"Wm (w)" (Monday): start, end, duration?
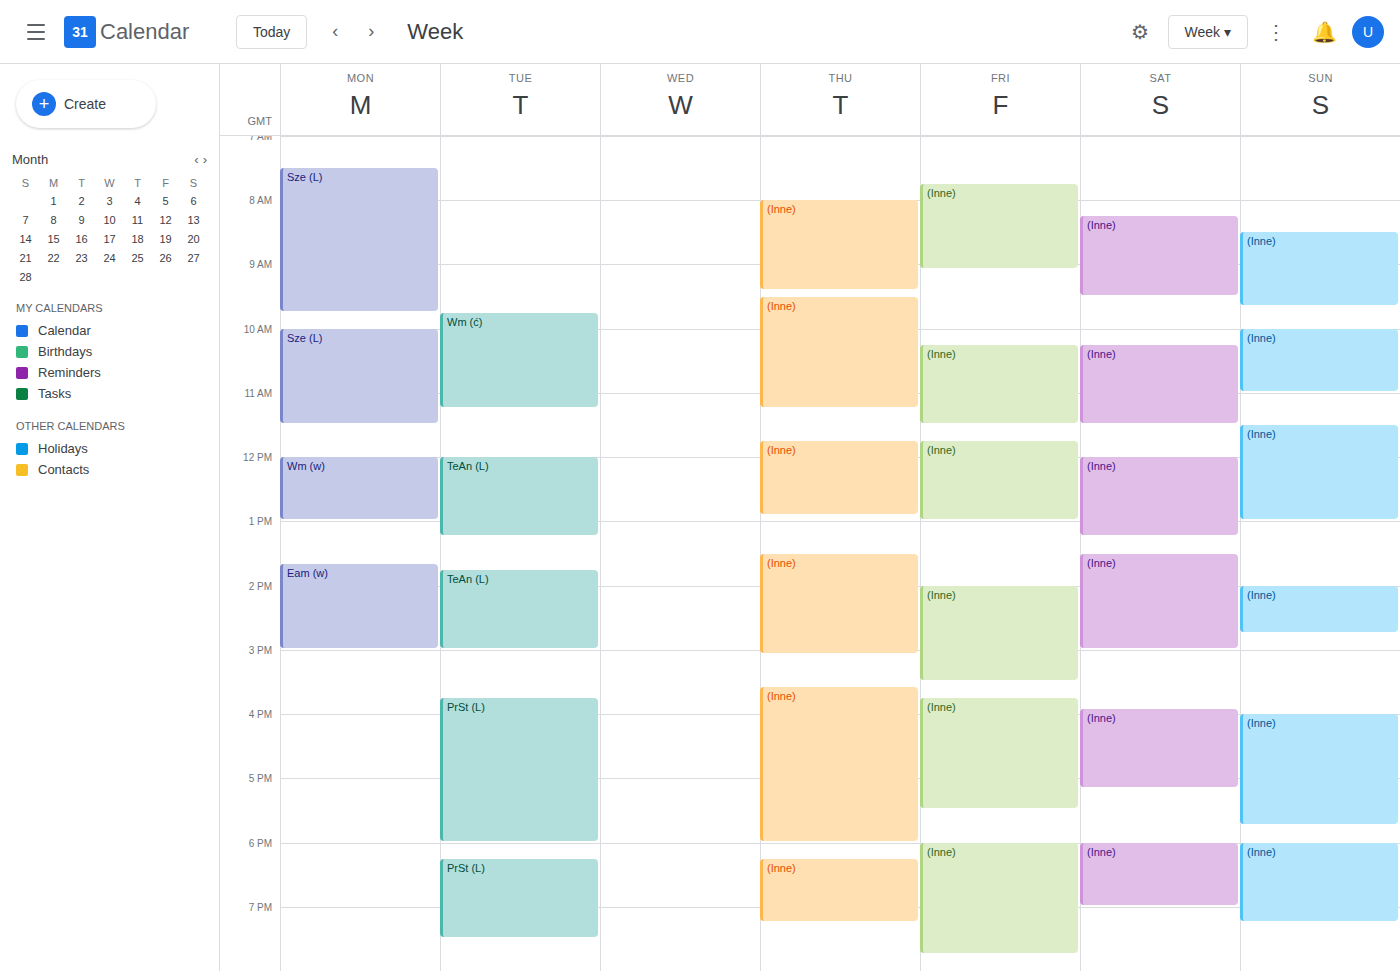
12:00 PM to 1:00 PM, 1 hour